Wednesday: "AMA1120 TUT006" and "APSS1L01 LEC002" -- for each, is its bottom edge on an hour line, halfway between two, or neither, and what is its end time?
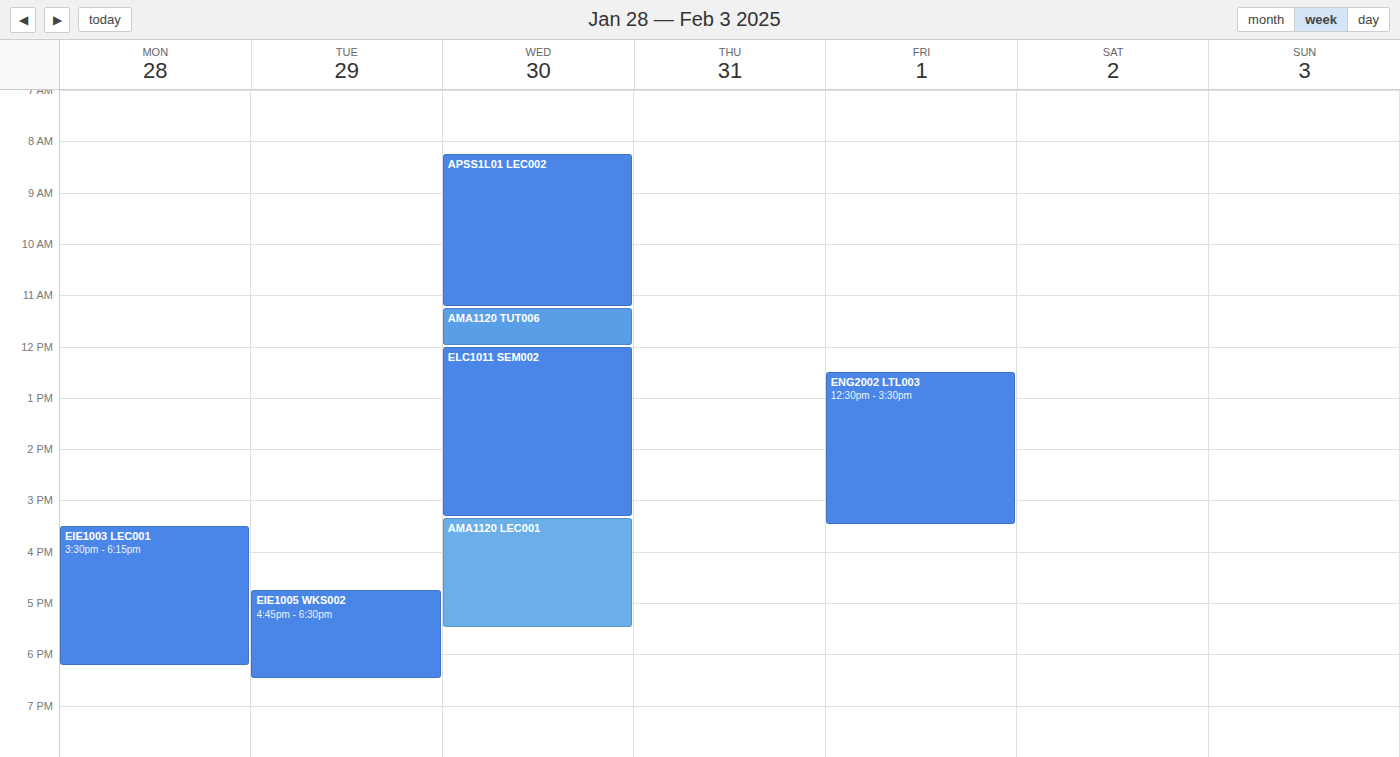
"AMA1120 TUT006": 12:00 PM, exactly on the 12 PM line. "APSS1L01 LEC002": 11:15 AM, neither: a quarter of the way from the 11 AM line to the 12 PM line.